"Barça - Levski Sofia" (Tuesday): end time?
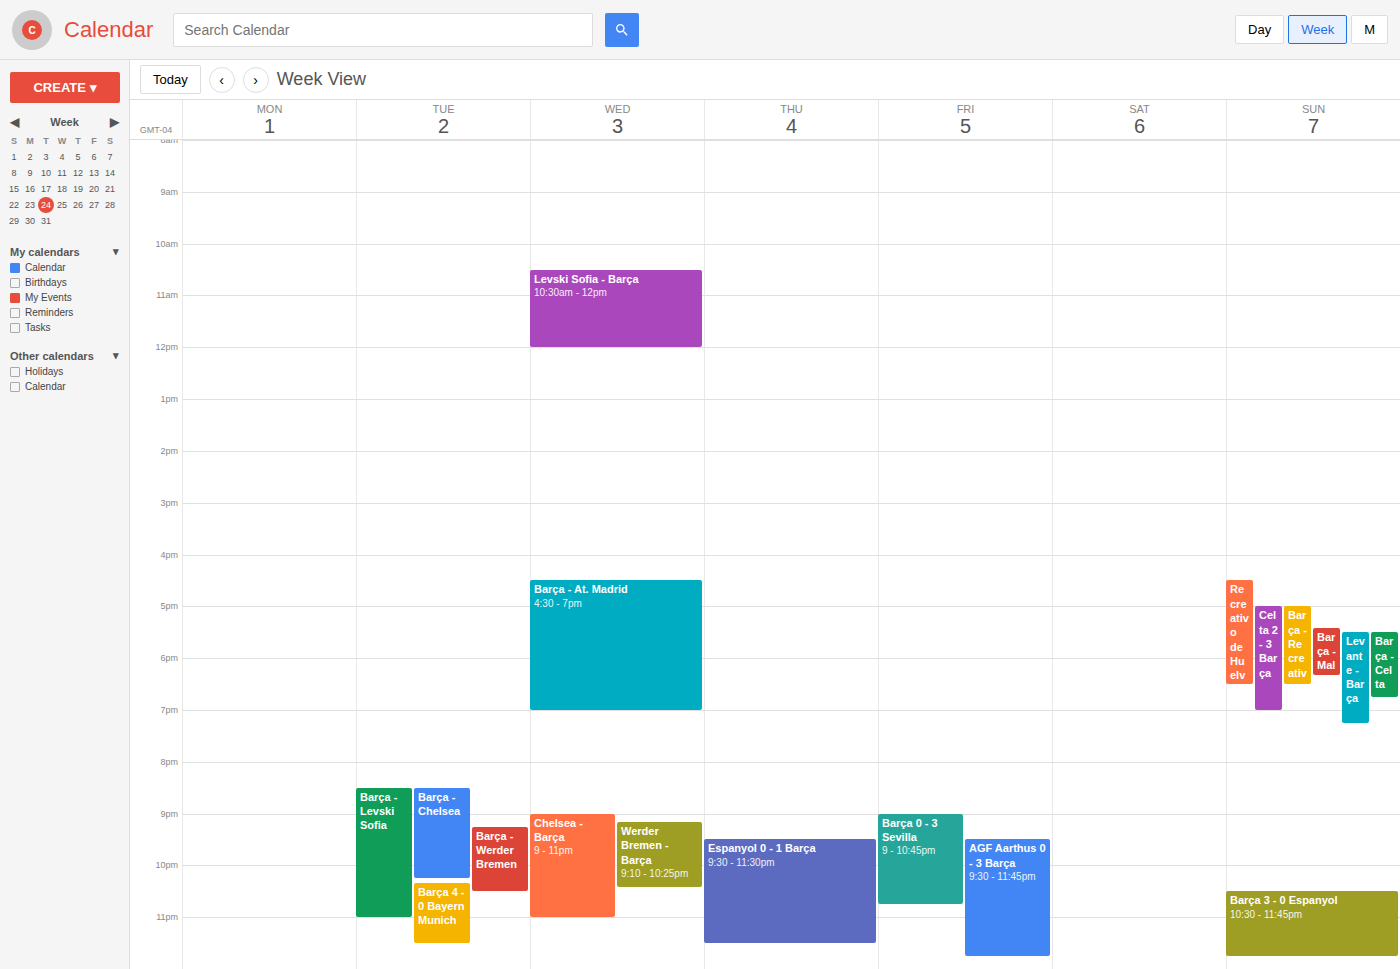
11:00 PM